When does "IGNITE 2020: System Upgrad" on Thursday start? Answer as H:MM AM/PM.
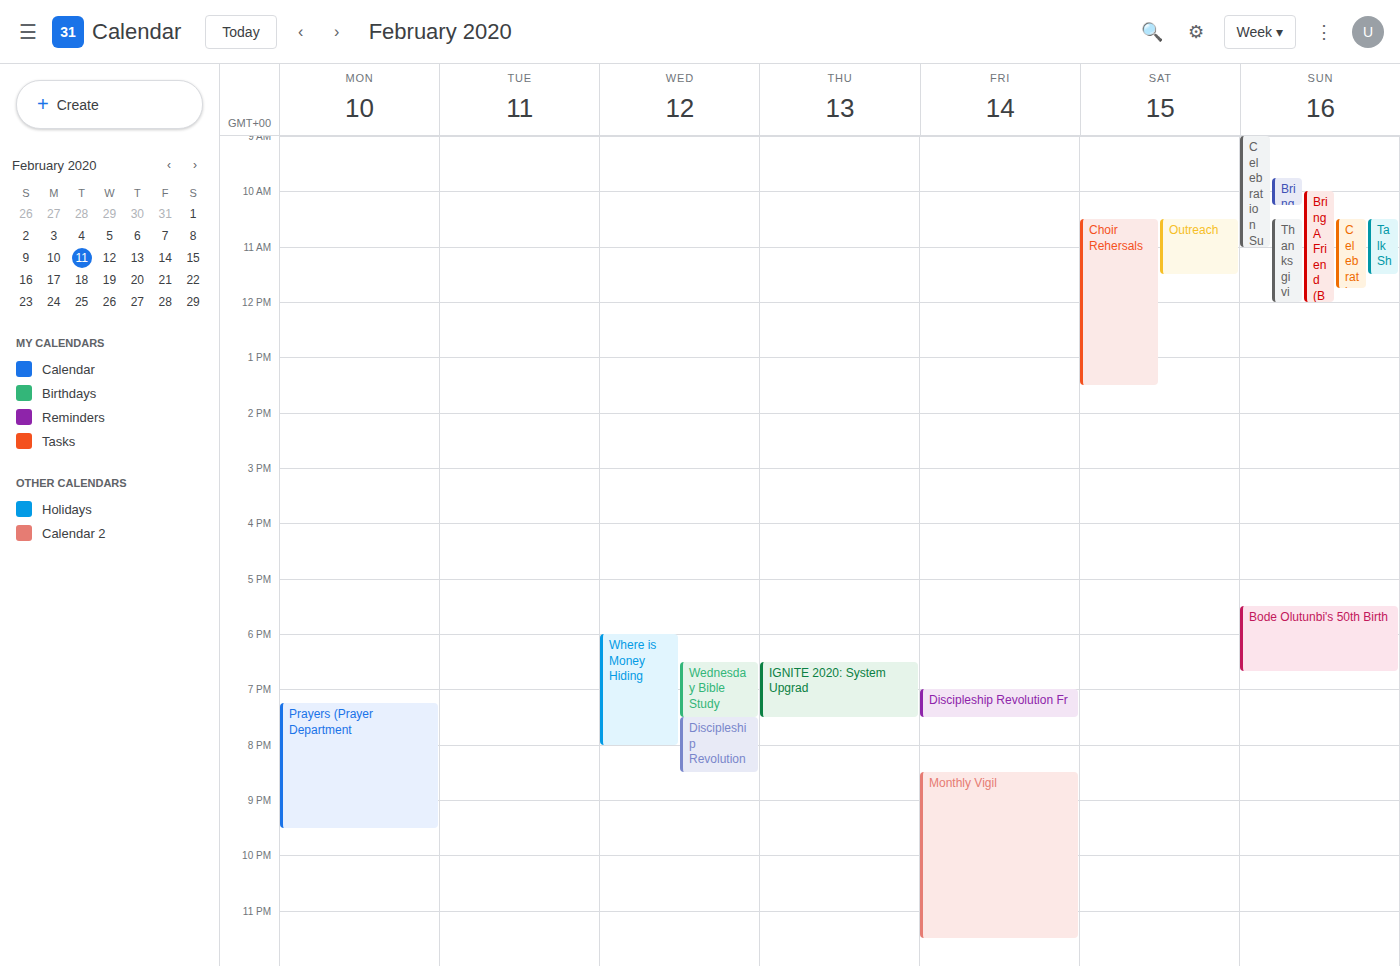
6:30 PM